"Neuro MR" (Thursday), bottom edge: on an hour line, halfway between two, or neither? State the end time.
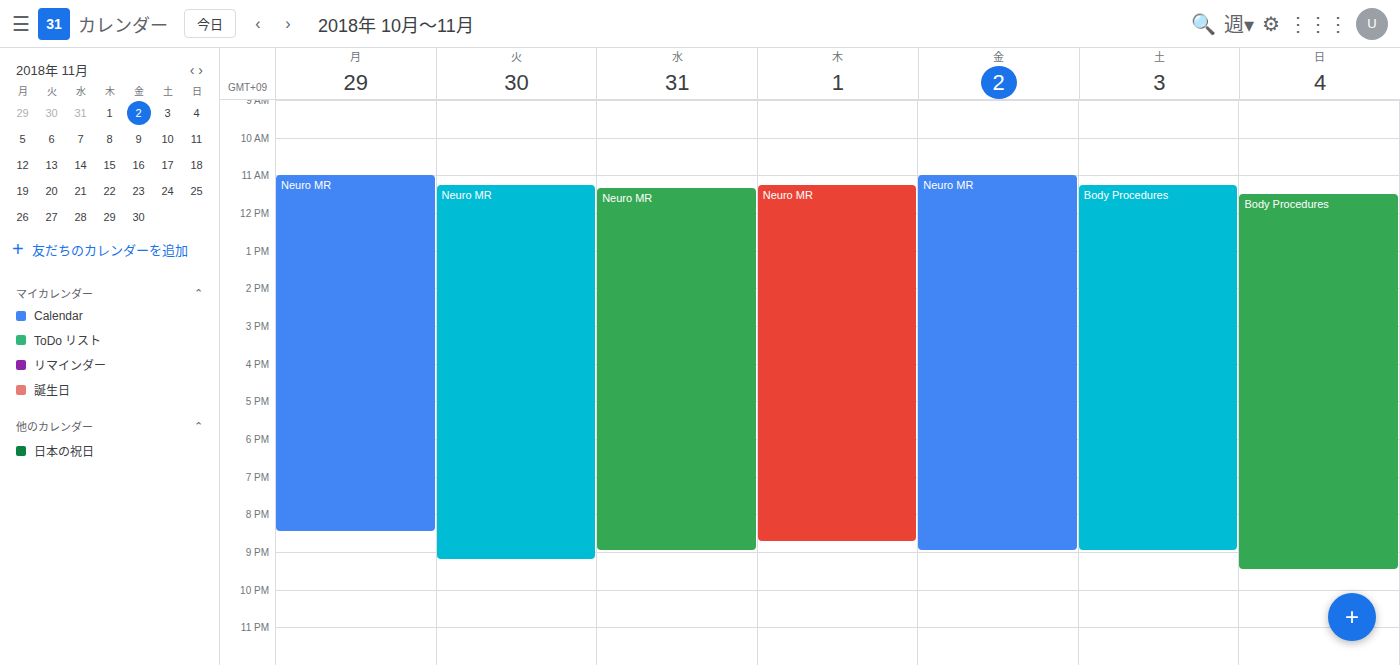
8:45 PM -- neither: three quarters of the way from the 8 PM line to the 9 PM line.